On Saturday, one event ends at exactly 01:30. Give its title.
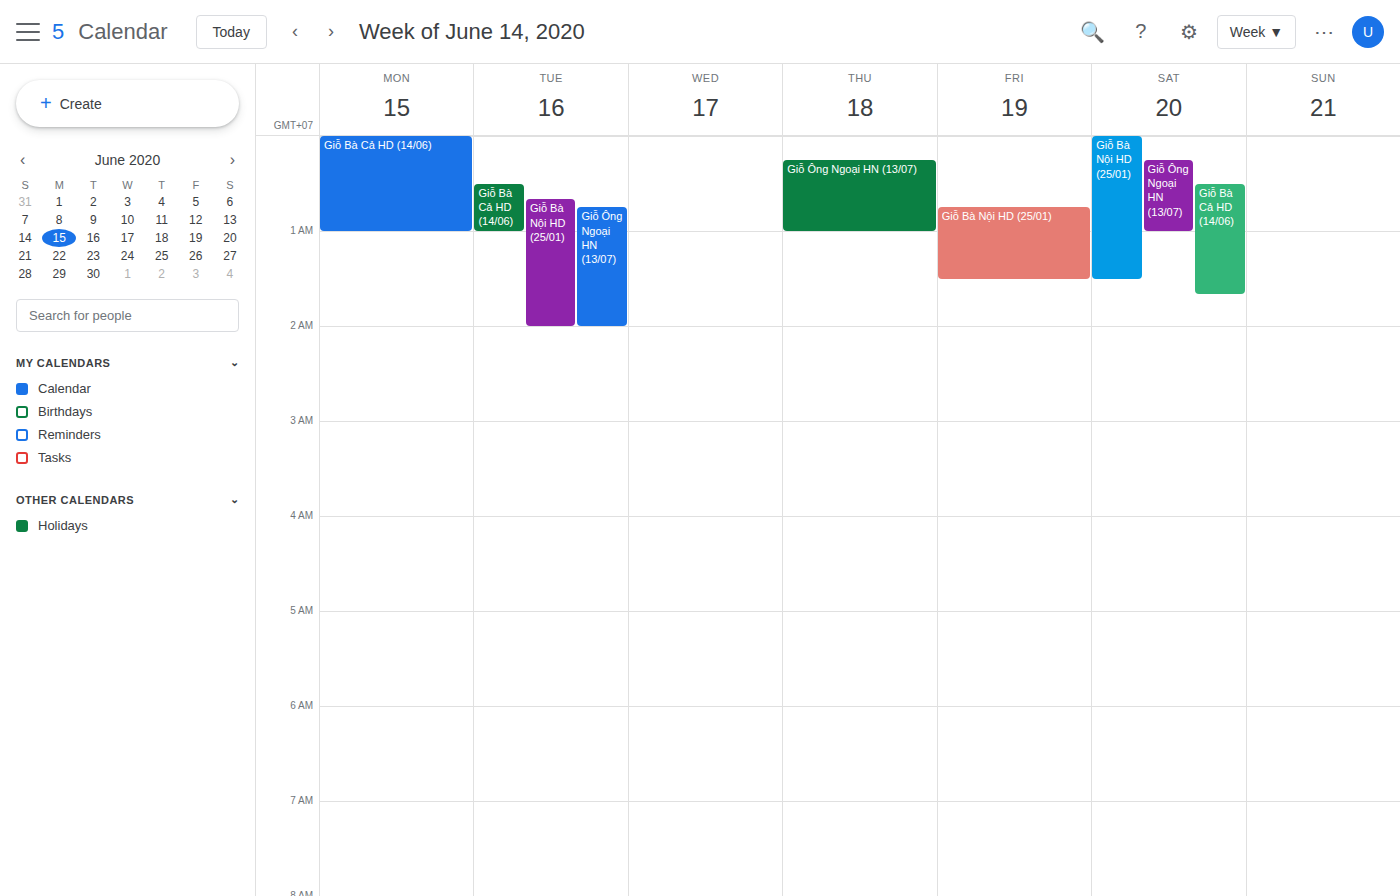
"Giỗ Bà Nội HD (25/01)"